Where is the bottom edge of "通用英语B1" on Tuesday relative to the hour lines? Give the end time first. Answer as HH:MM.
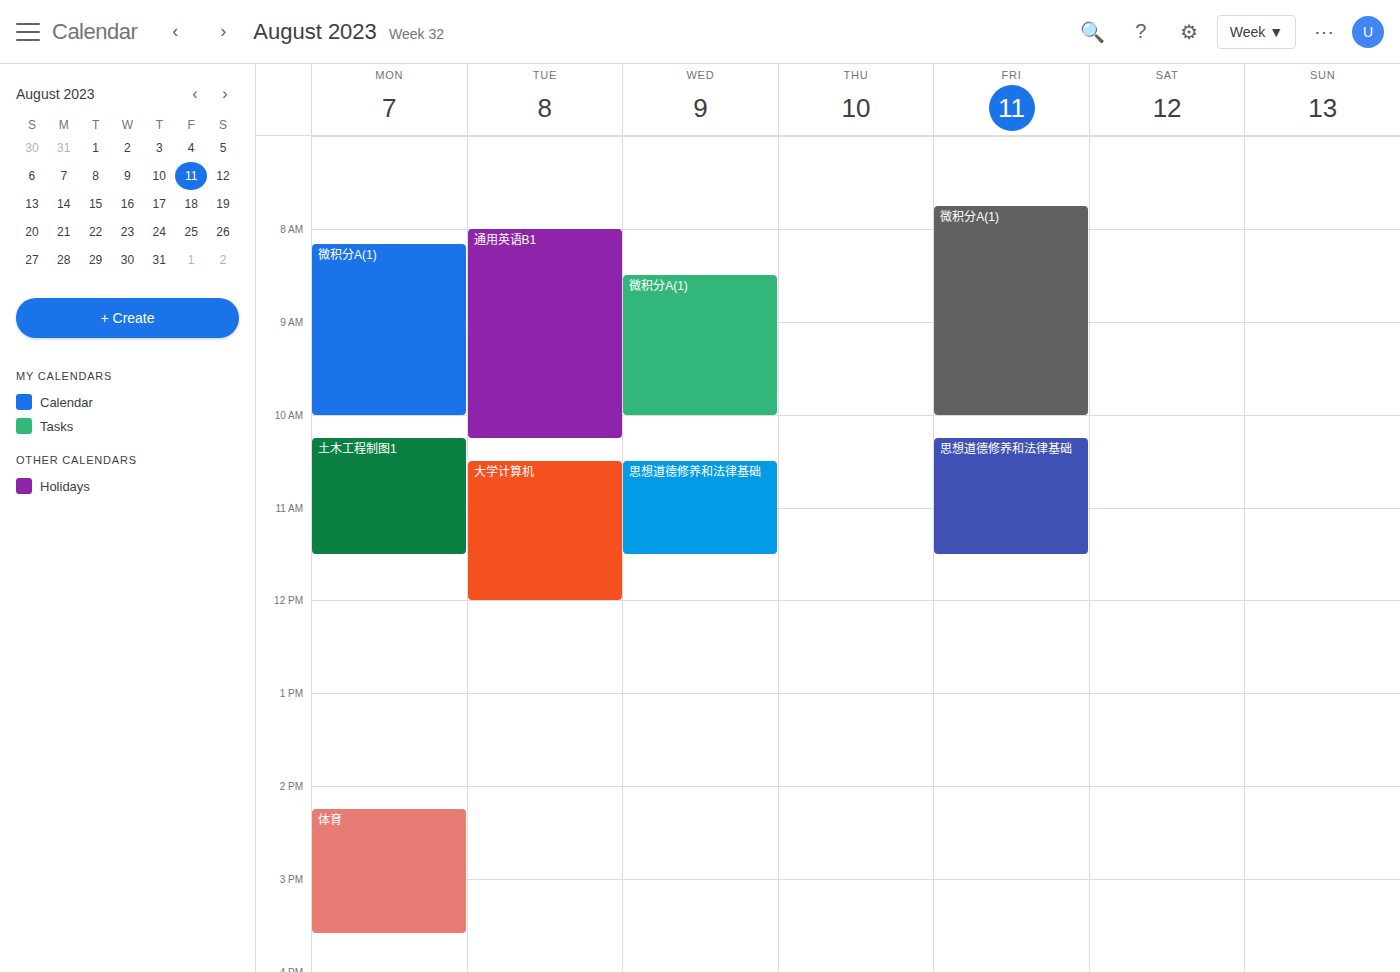
10:15 -- neither: a quarter of the way from the 10:00 line to the 11:00 line.